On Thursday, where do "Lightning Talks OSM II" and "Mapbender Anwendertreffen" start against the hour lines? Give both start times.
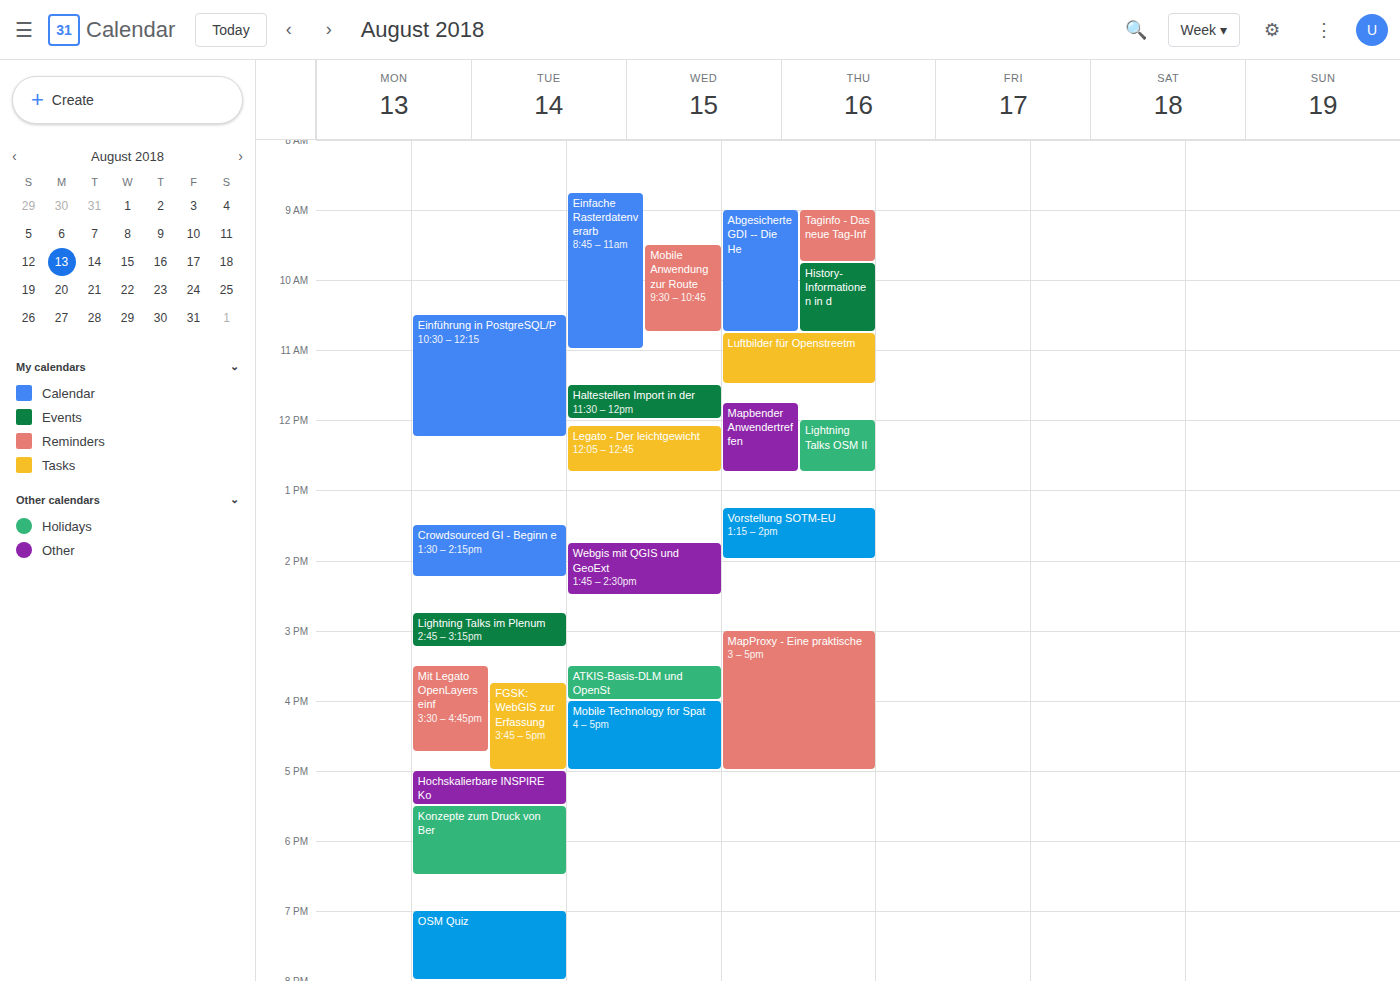
"Lightning Talks OSM II": 12:00 PM, exactly on the 12 PM line. "Mapbender Anwendertreffen": 11:45 AM, neither: three quarters of the way from the 11 AM line to the 12 PM line.